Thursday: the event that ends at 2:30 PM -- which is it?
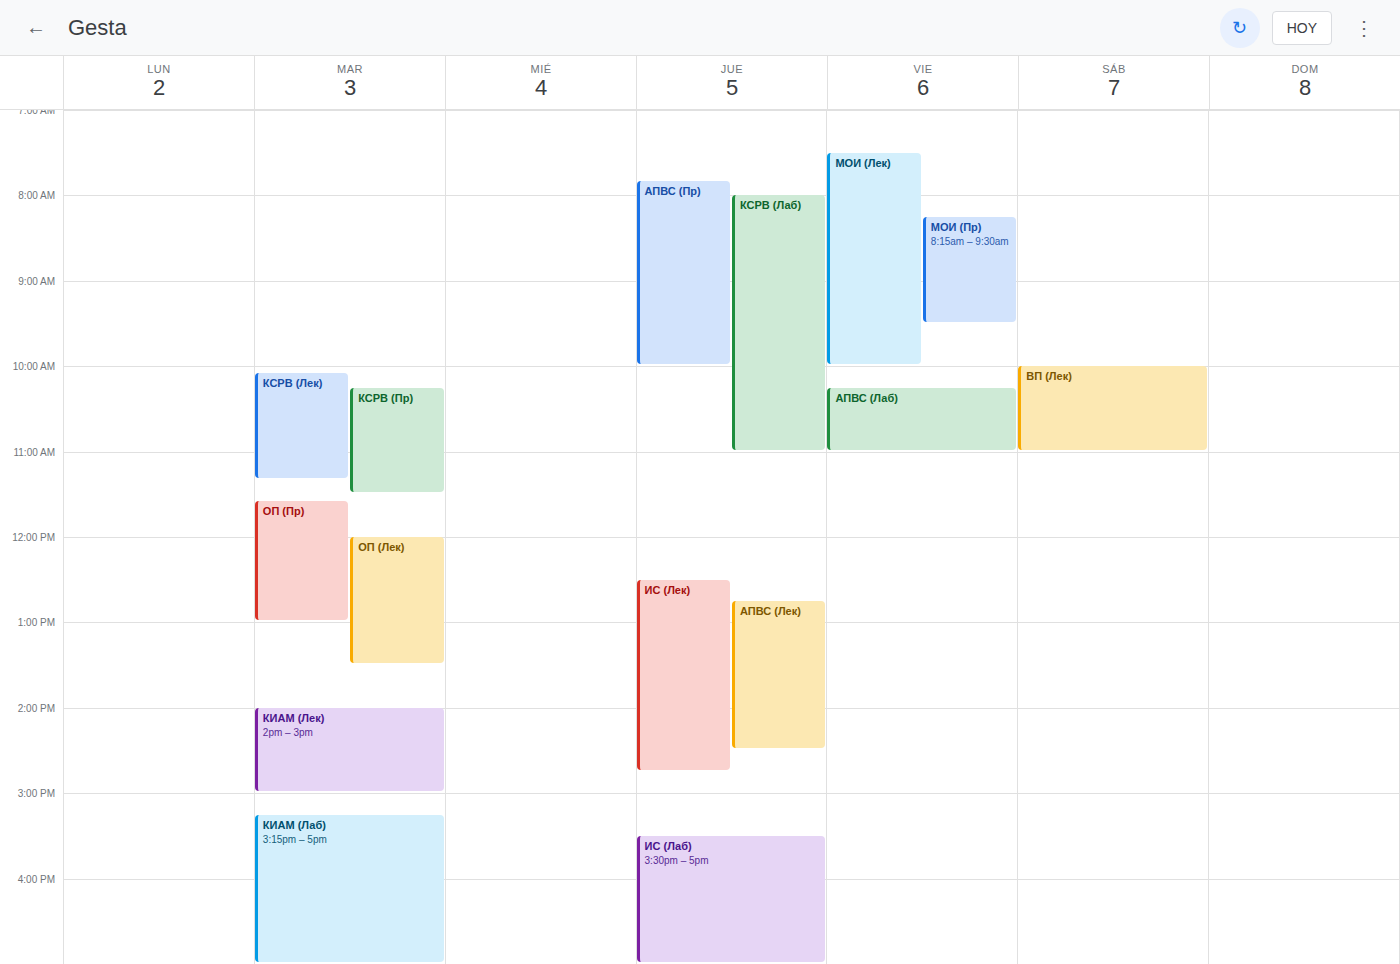
"АПВС (Лек)"